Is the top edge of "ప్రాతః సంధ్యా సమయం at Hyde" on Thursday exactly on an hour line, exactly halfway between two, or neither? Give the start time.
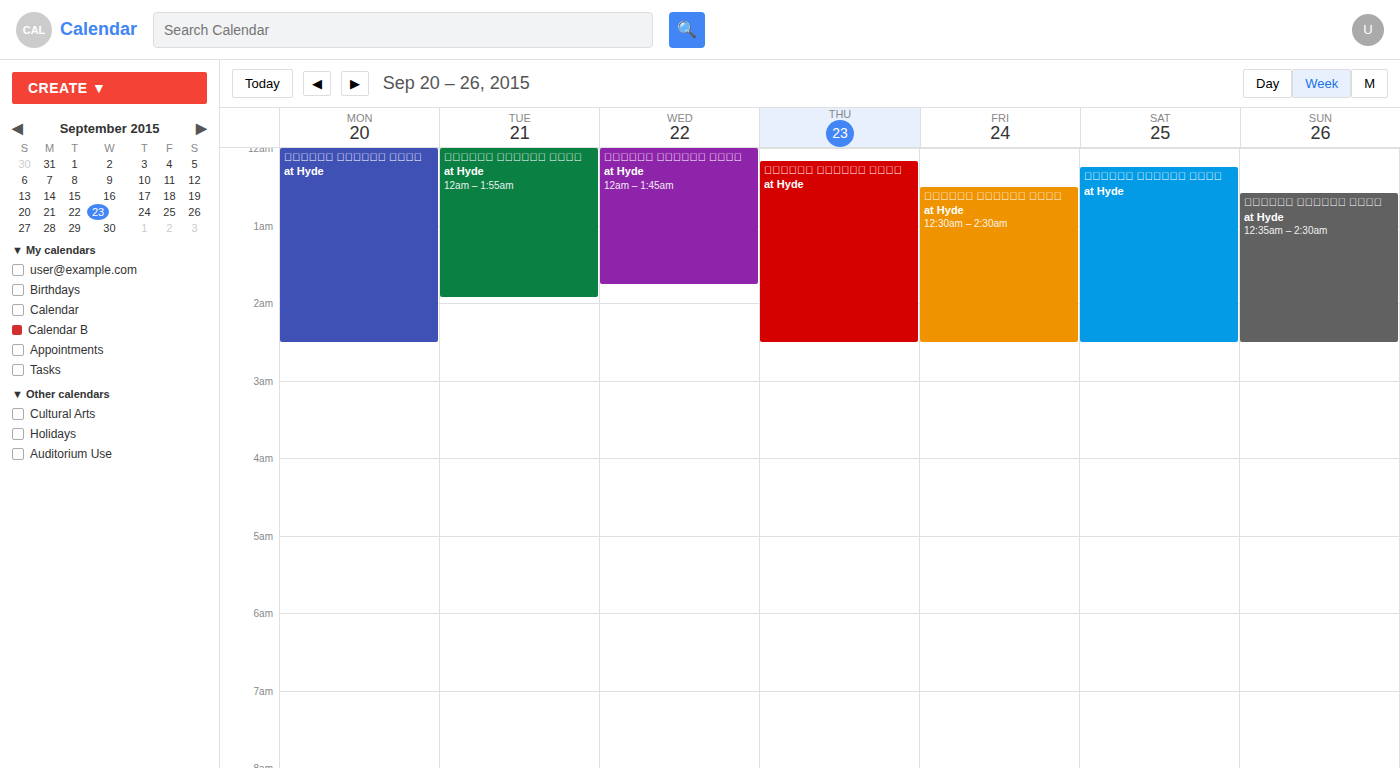
12:10 AM -- neither: 10 minutes below the 12 AM line and 50 minutes above the 1 AM line.